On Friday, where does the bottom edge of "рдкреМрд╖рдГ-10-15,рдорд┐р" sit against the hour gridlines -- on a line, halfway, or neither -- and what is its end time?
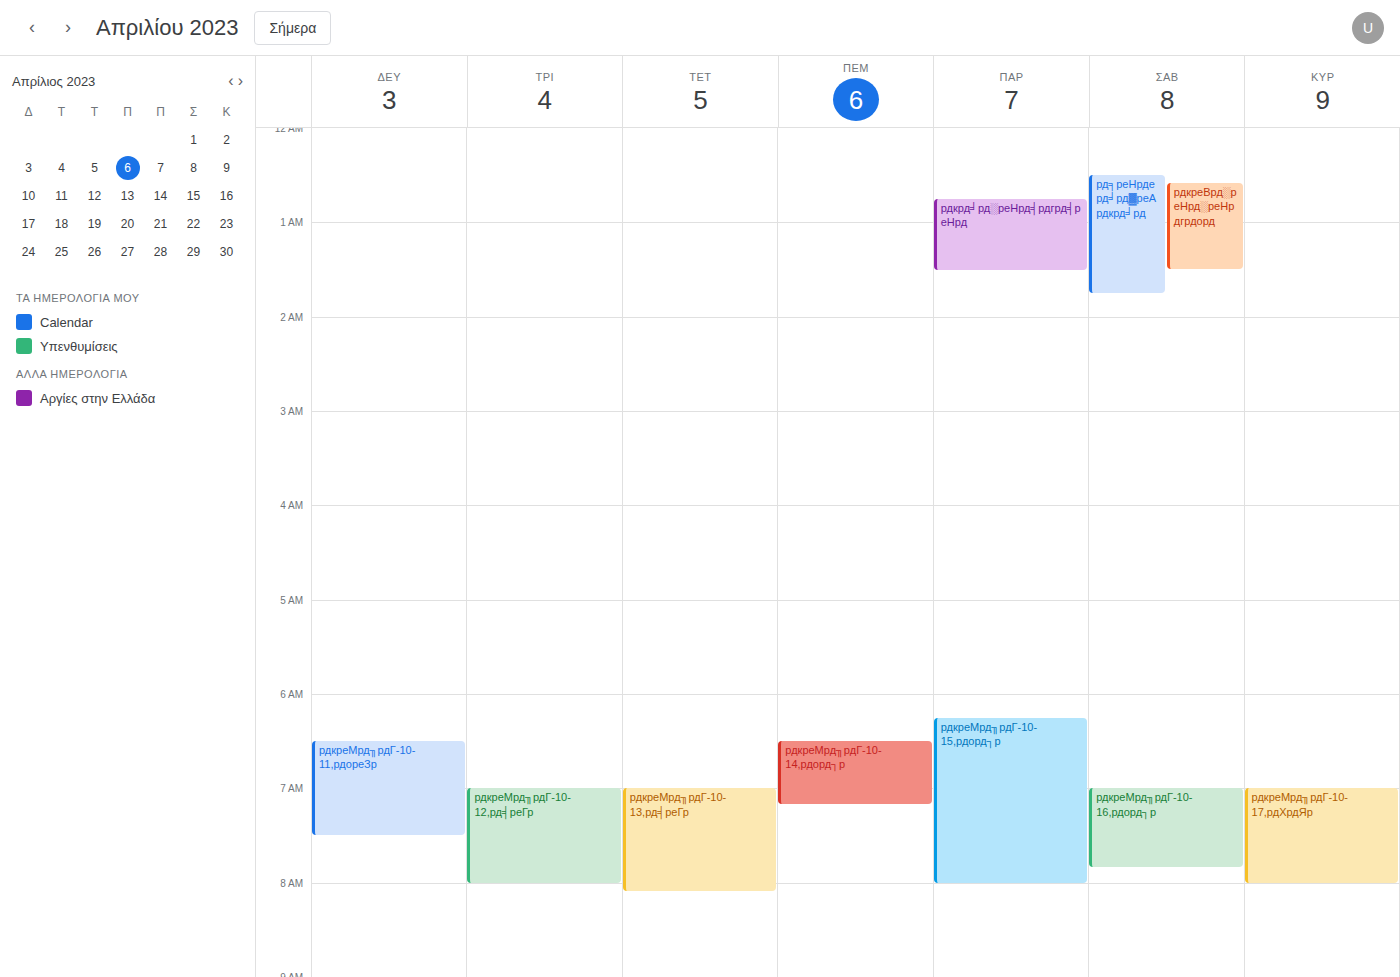
8:00 AM -- exactly on the 8 AM line.